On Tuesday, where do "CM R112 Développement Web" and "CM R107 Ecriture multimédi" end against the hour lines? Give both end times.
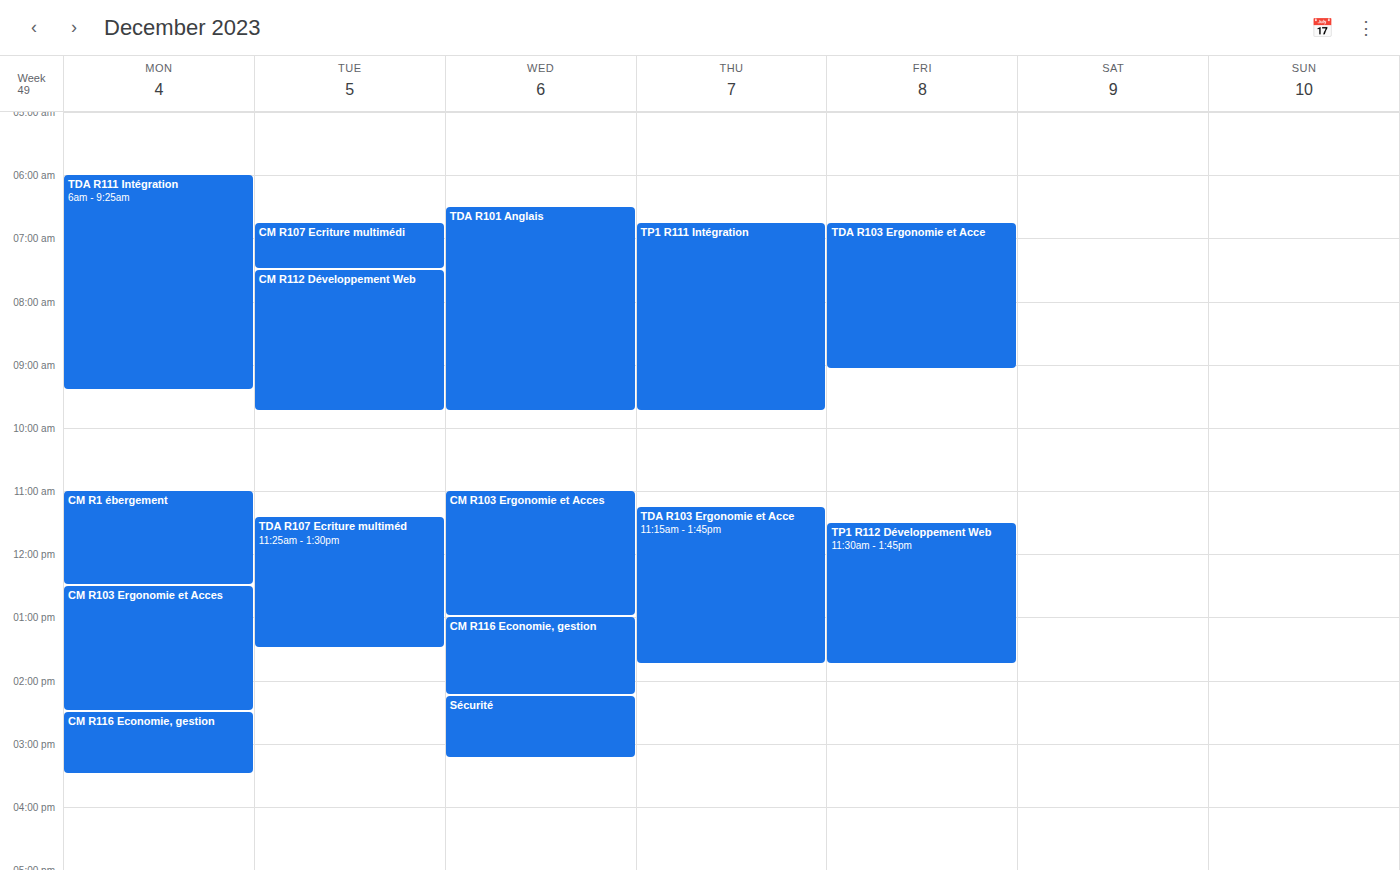
"CM R112 Développement Web": 9:45 AM, neither: three quarters of the way from the 9 AM line to the 10 AM line. "CM R107 Ecriture multimédi": 7:30 AM, halfway between the 7 AM and 8 AM lines.